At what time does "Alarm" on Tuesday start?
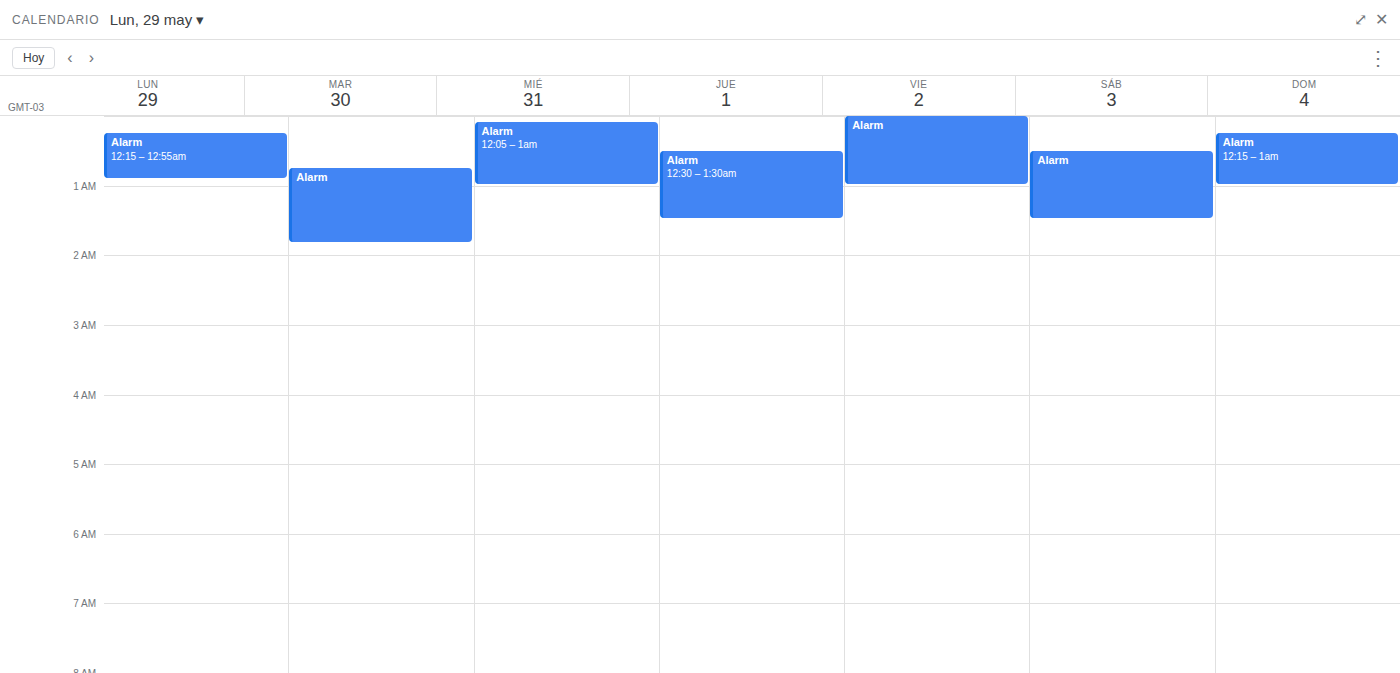
12:45 AM